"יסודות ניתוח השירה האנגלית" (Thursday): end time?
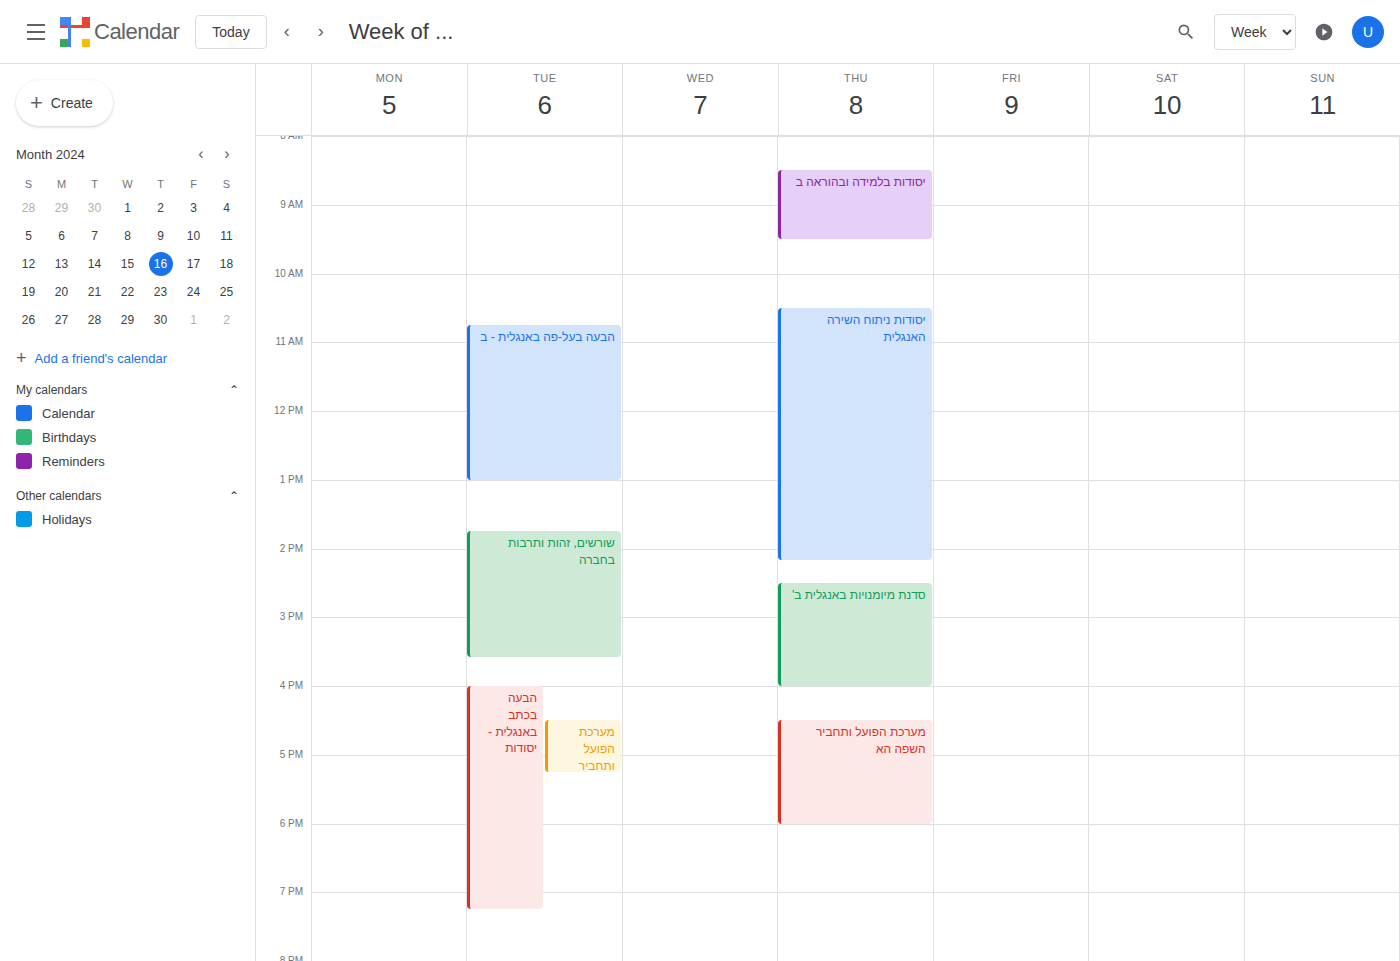
2:10 PM